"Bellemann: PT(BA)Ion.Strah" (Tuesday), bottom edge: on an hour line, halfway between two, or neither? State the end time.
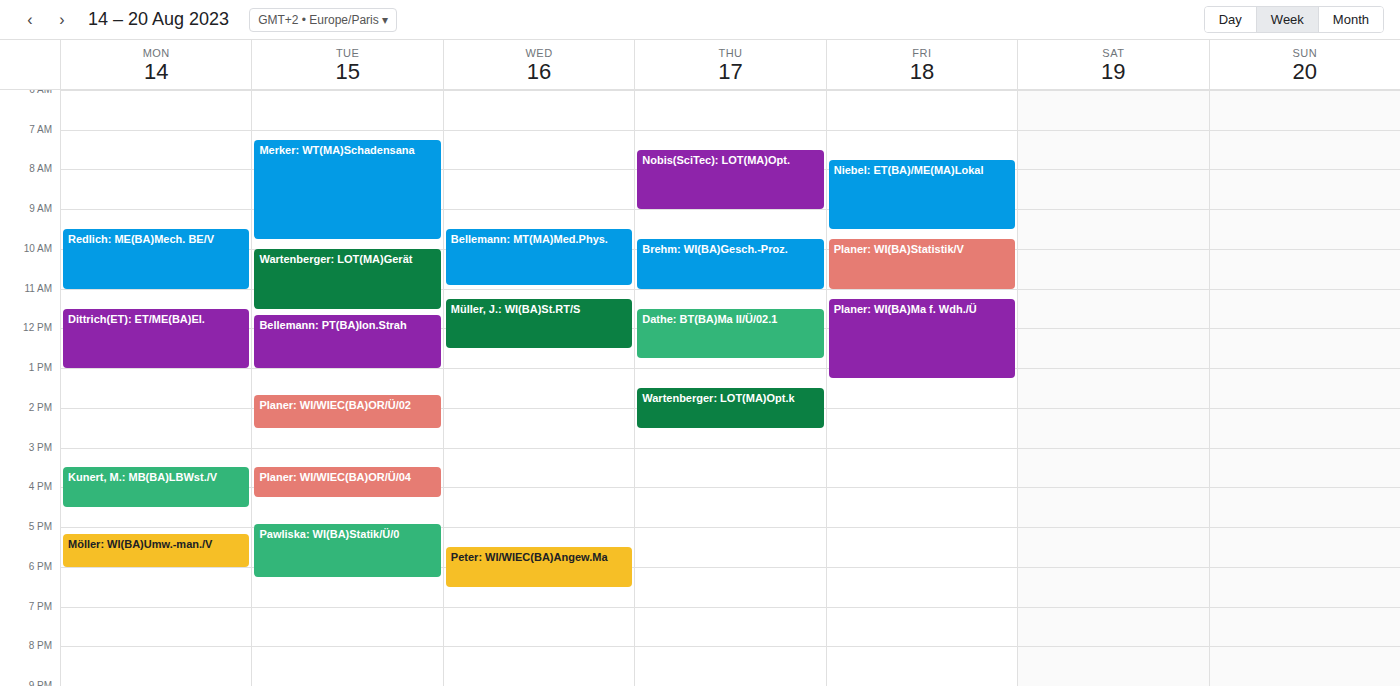
1:00 PM -- exactly on the 1 PM line.